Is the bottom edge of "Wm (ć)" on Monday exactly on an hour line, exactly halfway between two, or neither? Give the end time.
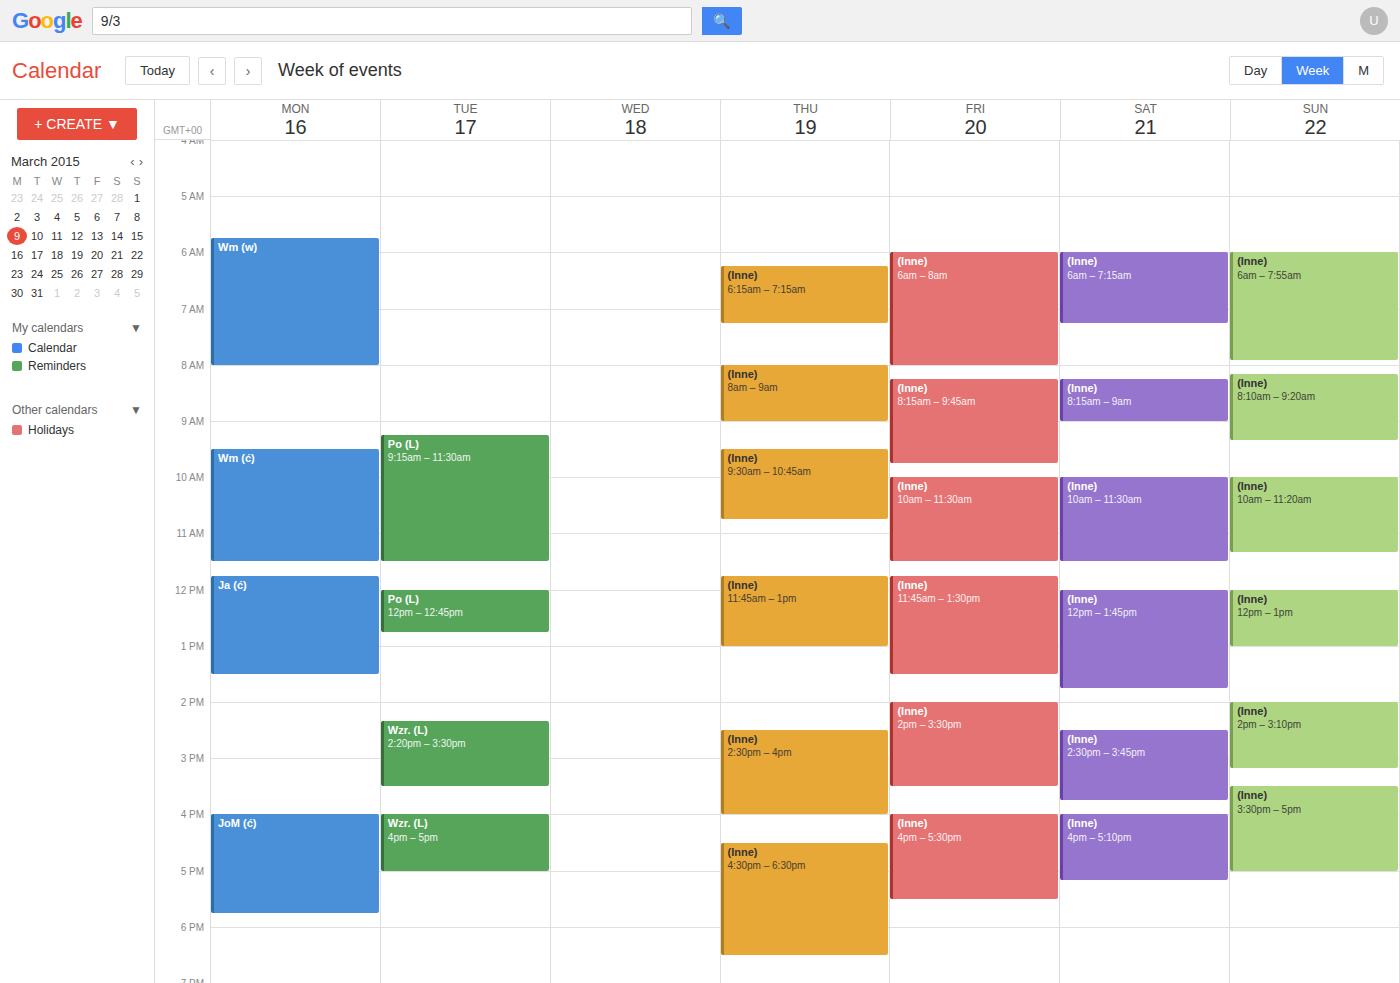
11:30 -- halfway between the 11:00 and 12:00 lines.